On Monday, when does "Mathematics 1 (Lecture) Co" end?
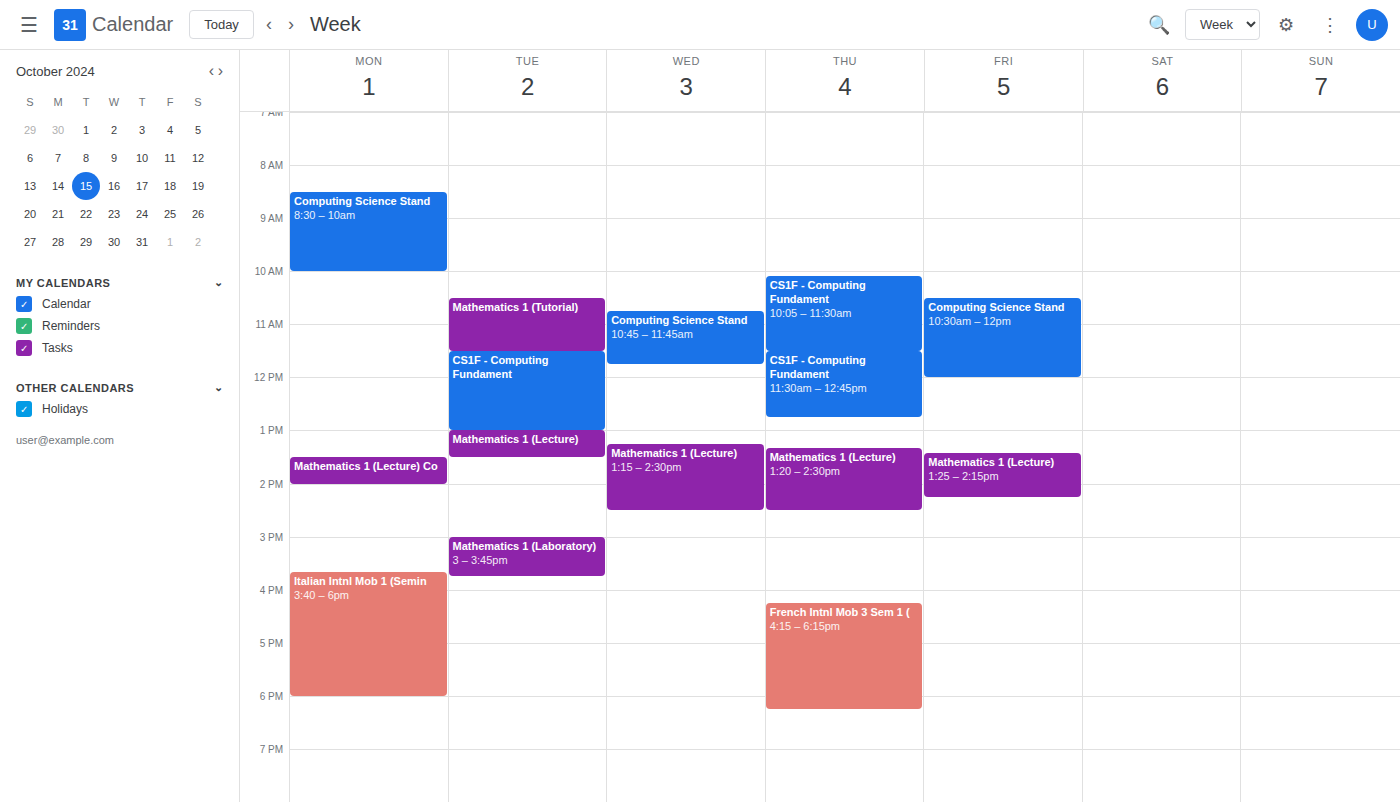
2:00 PM